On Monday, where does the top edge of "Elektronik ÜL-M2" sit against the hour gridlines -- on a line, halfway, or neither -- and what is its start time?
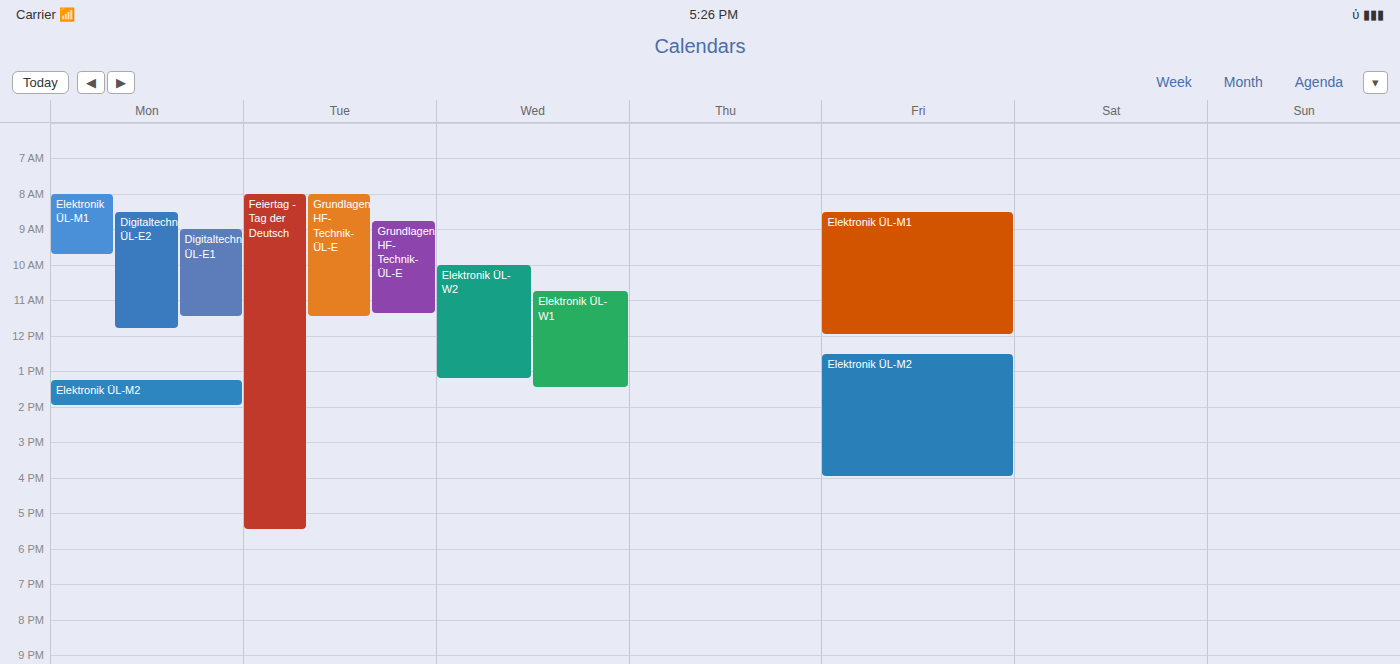
1:15 PM -- neither: a quarter of the way from the 1 PM line to the 2 PM line.